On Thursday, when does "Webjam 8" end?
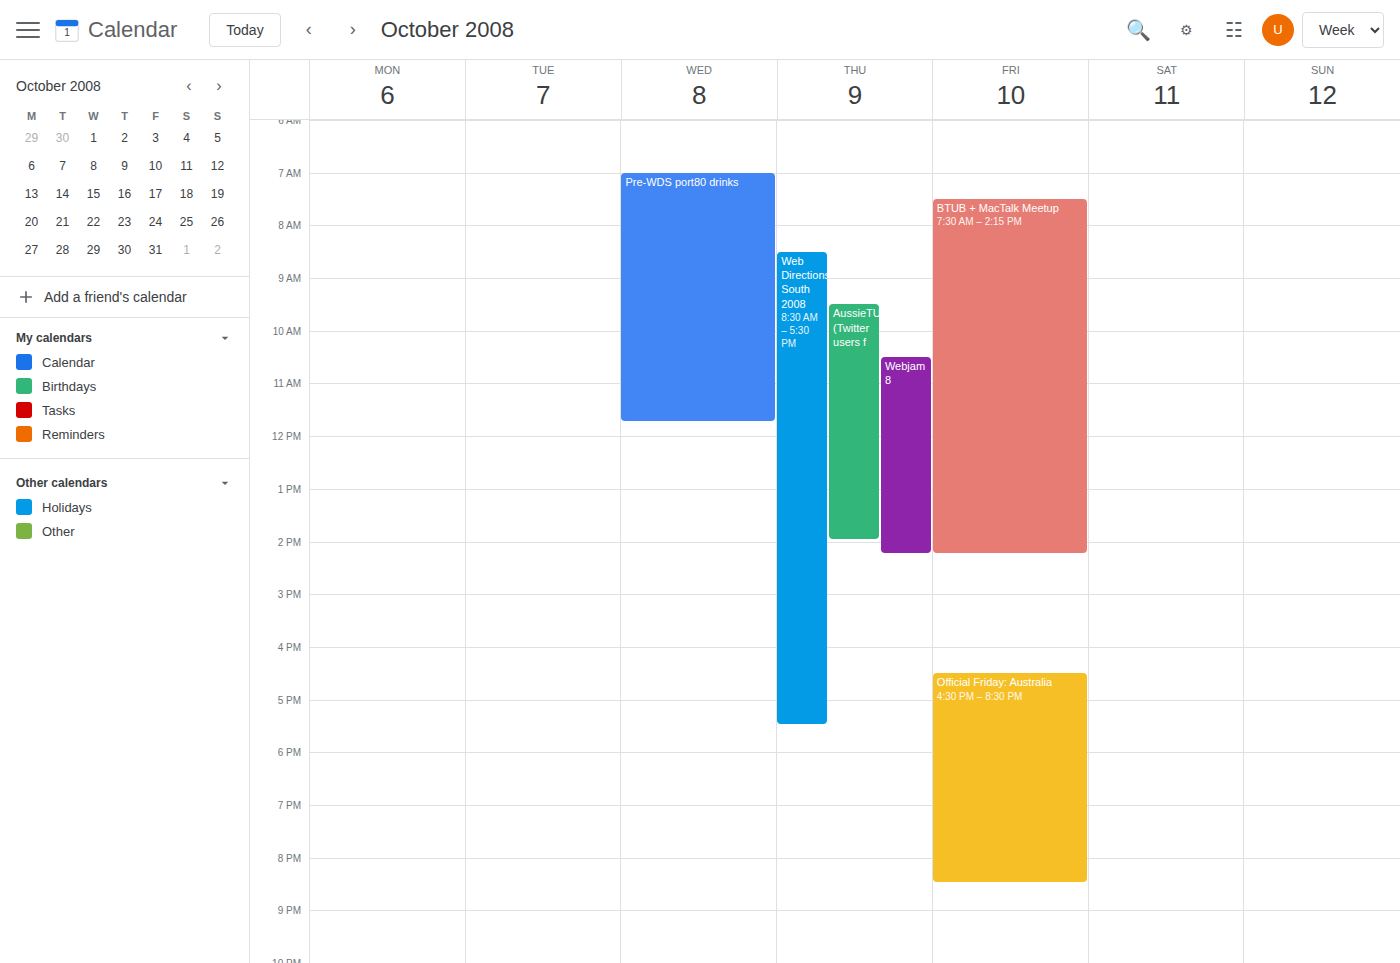
14:15